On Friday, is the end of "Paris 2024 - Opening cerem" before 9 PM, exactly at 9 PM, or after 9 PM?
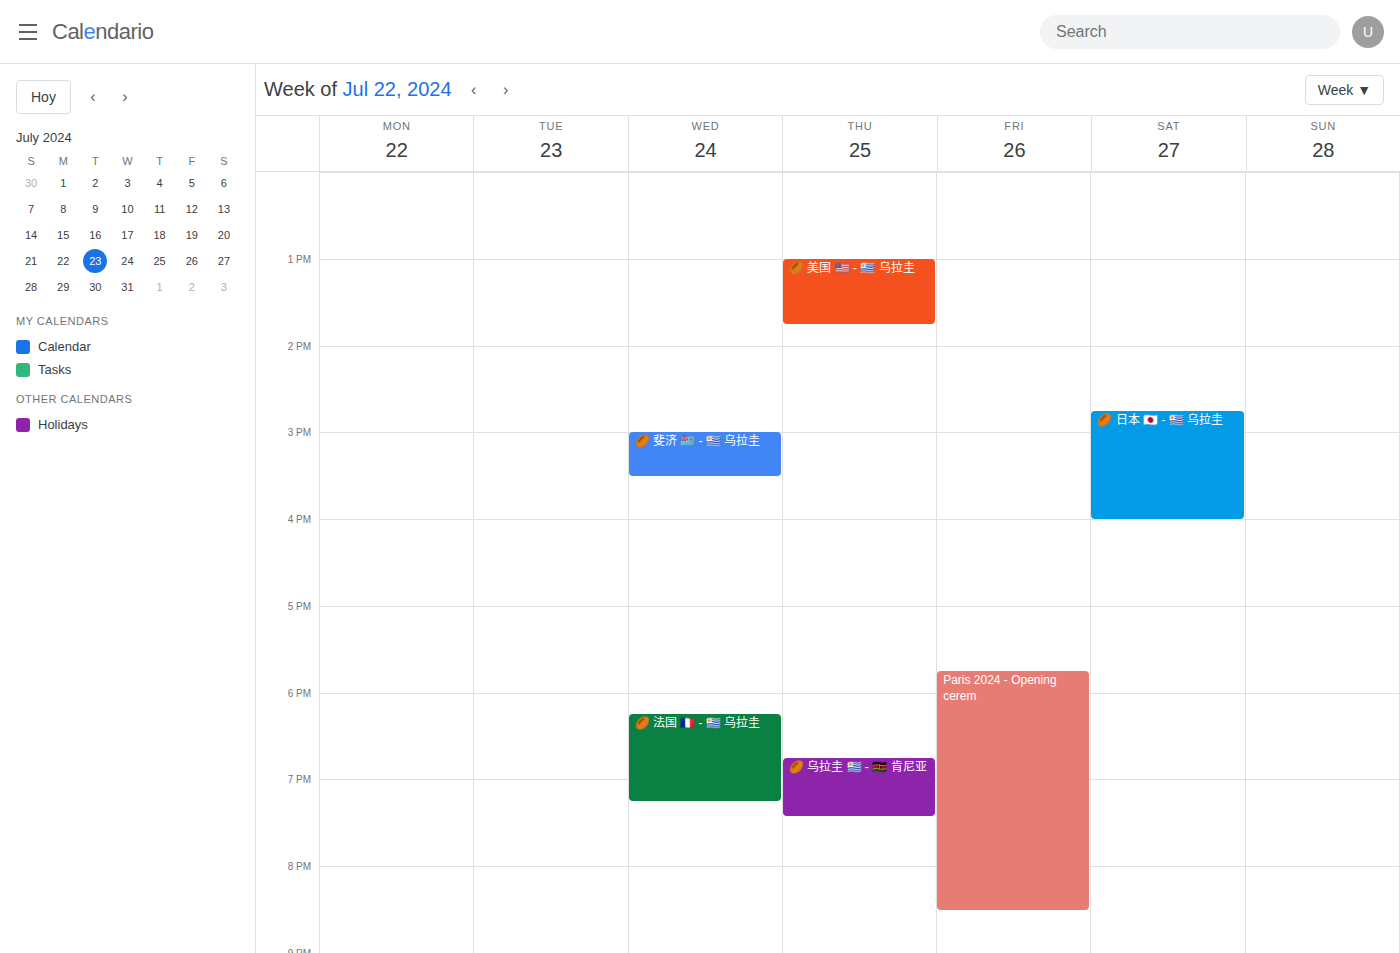
8:30 PM -- before 9 PM, 30 minutes above the 9 PM line.